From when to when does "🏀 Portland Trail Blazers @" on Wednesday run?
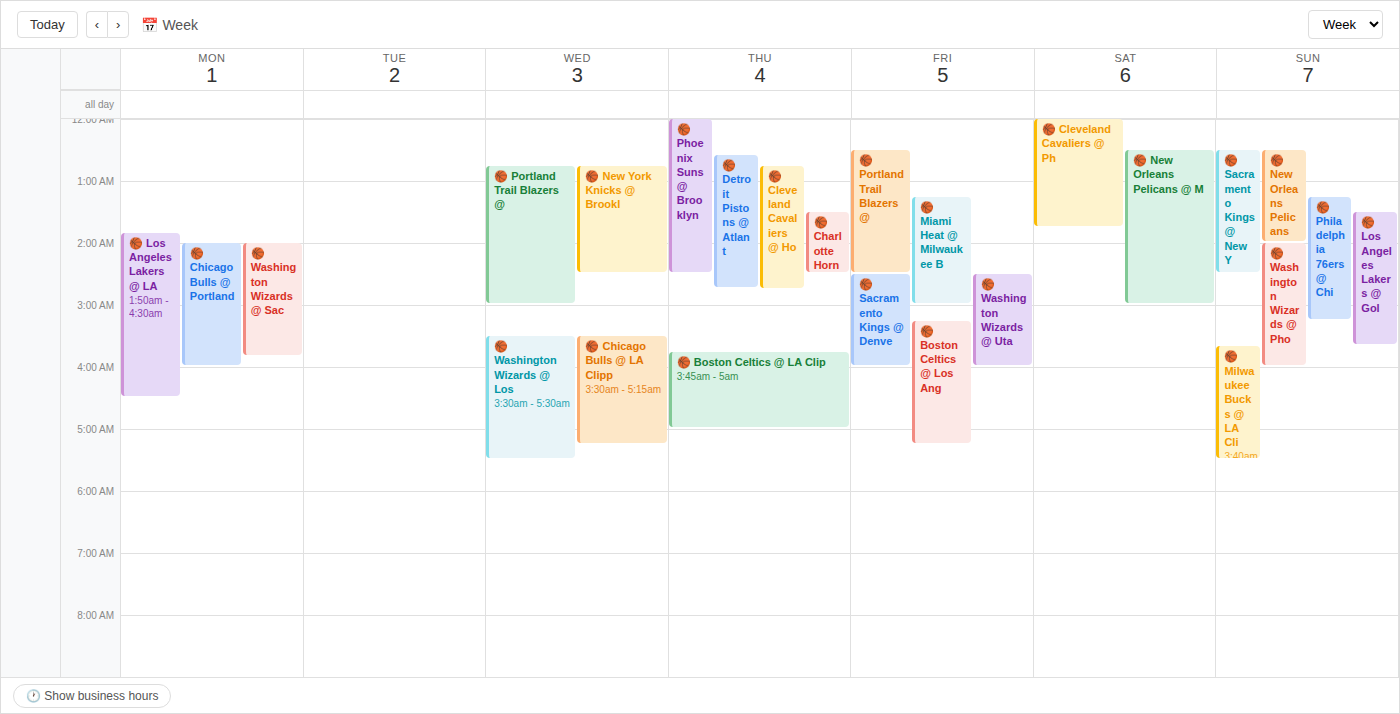
12:45 AM to 3:00 AM